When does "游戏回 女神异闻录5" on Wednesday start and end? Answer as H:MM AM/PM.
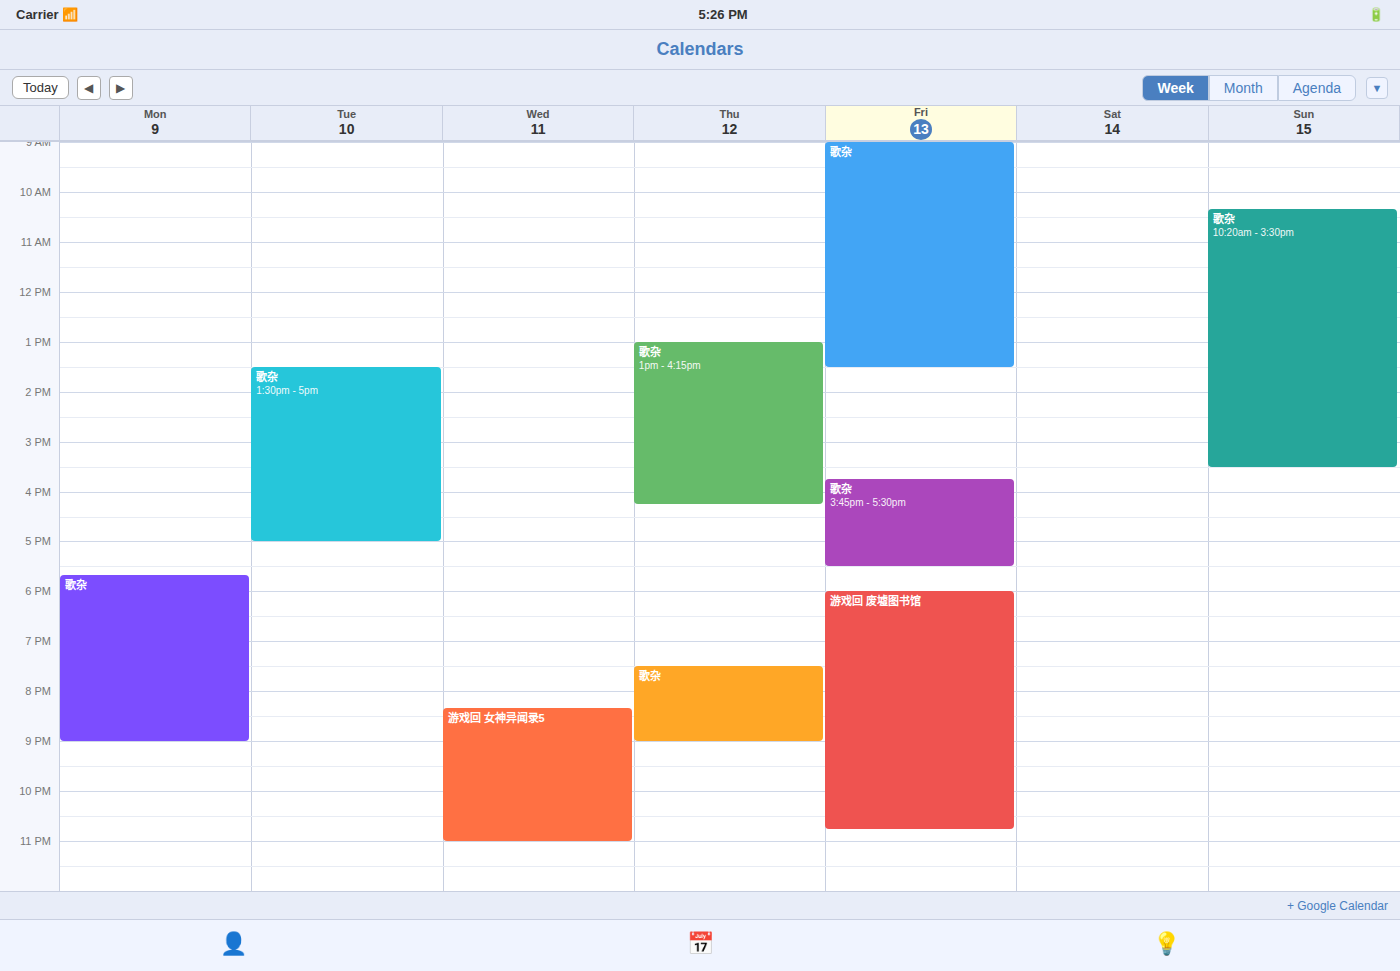
8:20 PM to 11:00 PM